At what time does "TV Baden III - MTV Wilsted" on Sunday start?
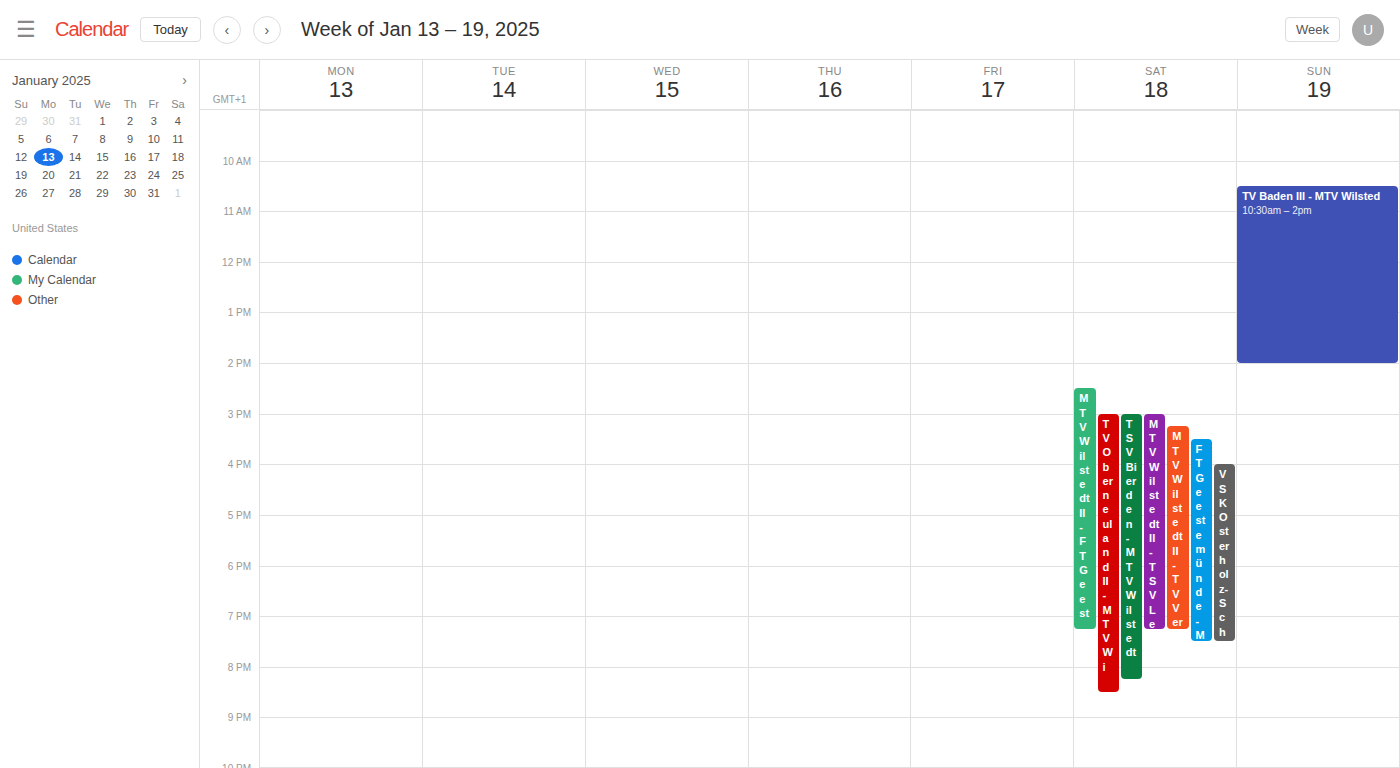
10:30 AM